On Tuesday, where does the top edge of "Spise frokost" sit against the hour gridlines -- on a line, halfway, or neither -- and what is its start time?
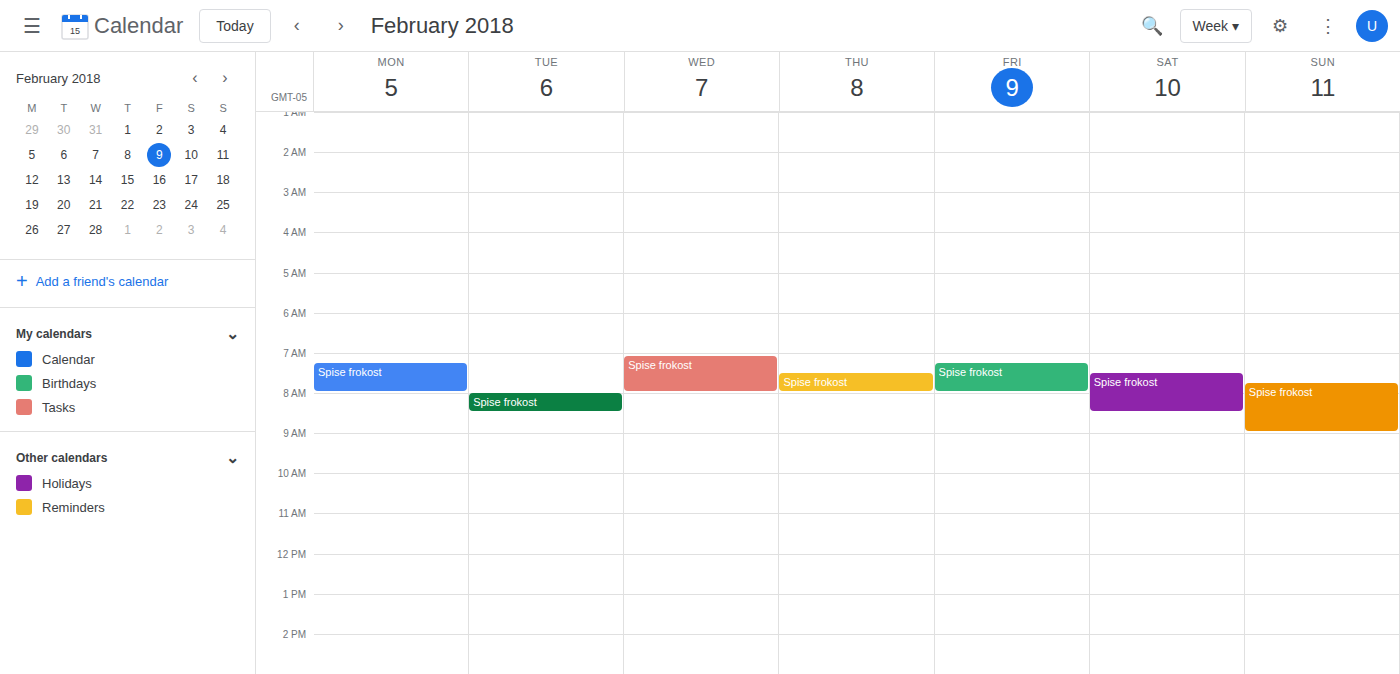
08:00 -- exactly on the 08:00 line.